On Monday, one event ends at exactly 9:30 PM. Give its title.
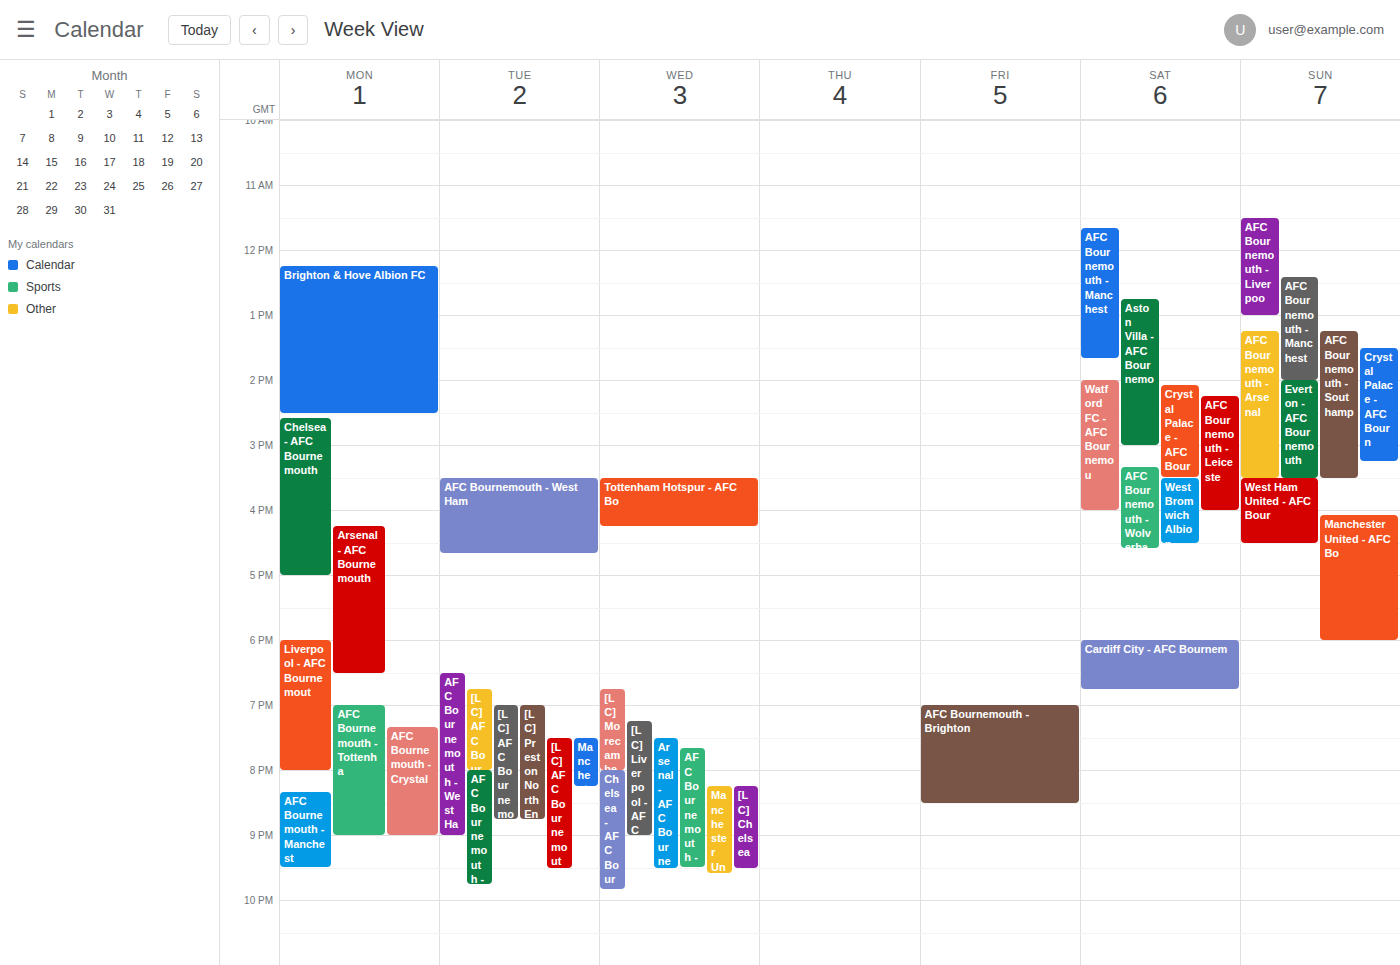
"AFC Bournemouth - Manchest"